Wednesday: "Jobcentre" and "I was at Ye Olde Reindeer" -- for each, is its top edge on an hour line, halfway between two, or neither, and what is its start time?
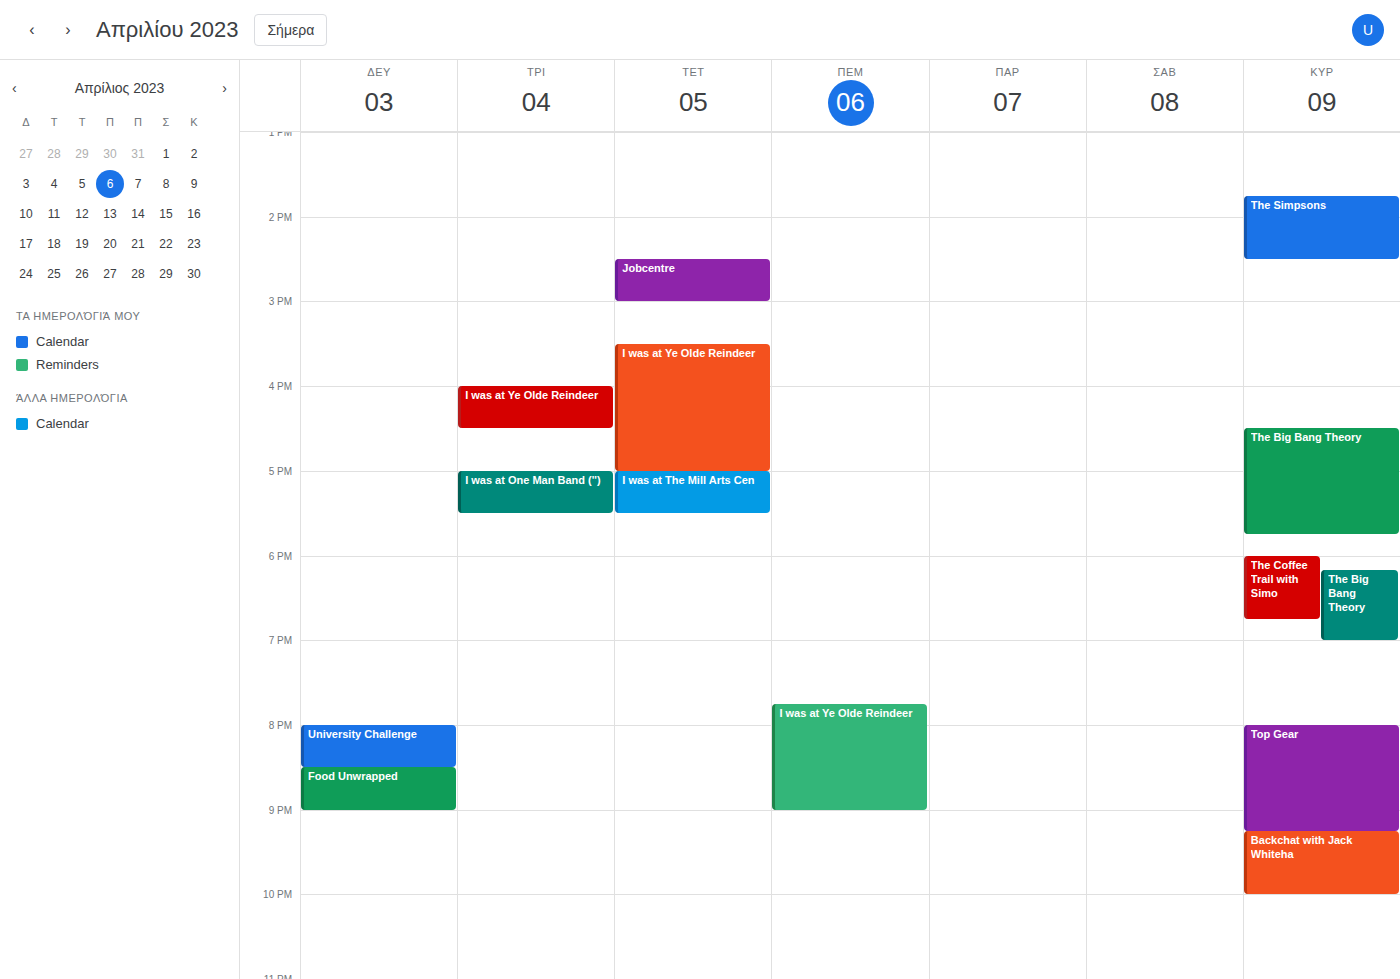
"Jobcentre": 14:30, halfway between the 14:00 and 15:00 lines. "I was at Ye Olde Reindeer": 15:30, halfway between the 15:00 and 16:00 lines.